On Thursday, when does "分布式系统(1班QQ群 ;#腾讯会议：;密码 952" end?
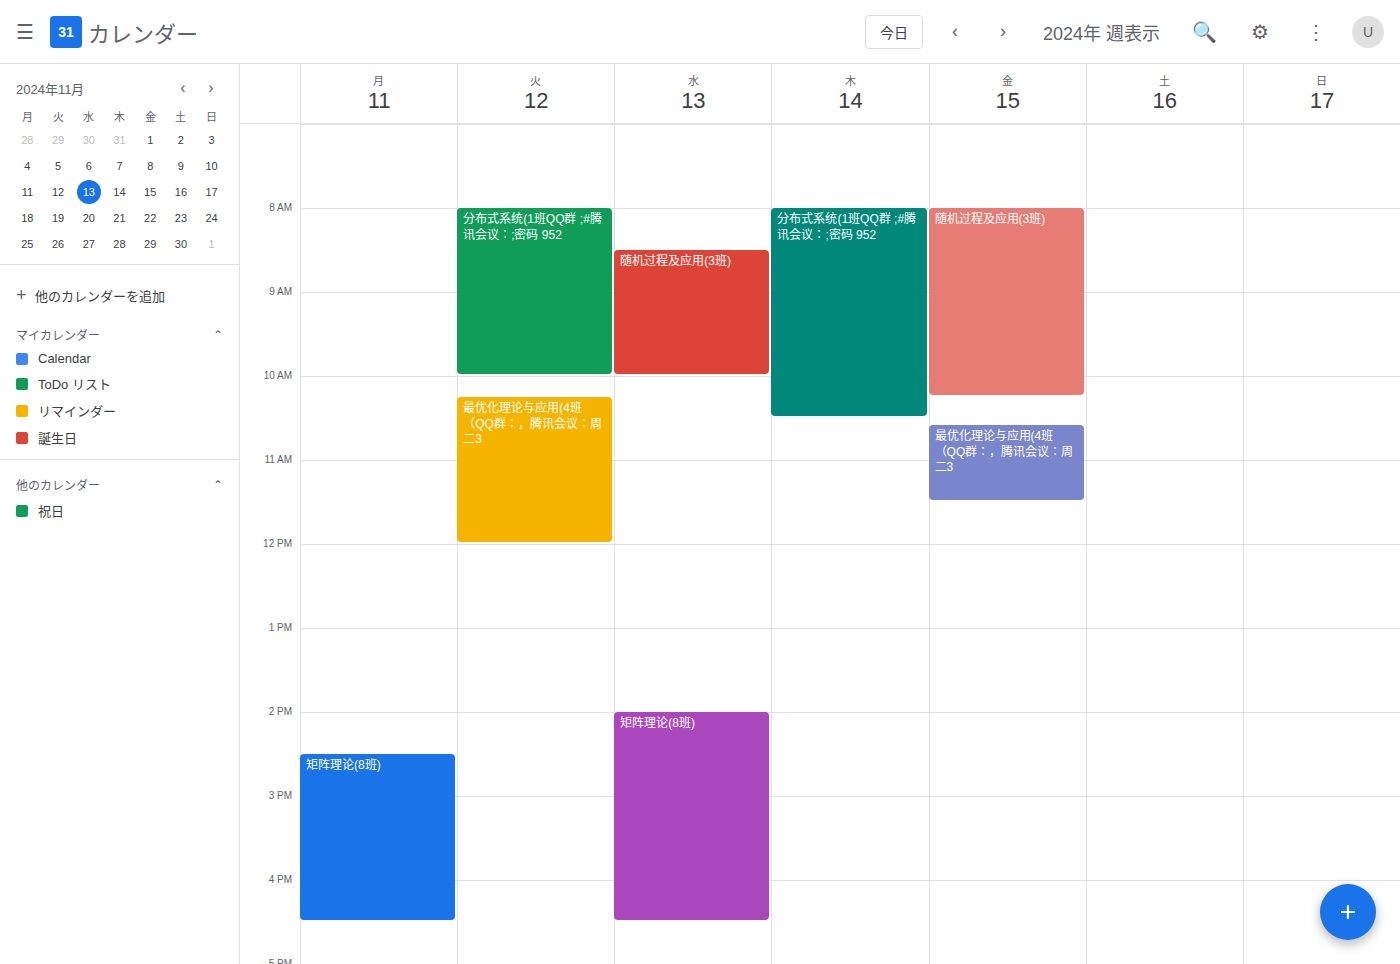
10:30 AM